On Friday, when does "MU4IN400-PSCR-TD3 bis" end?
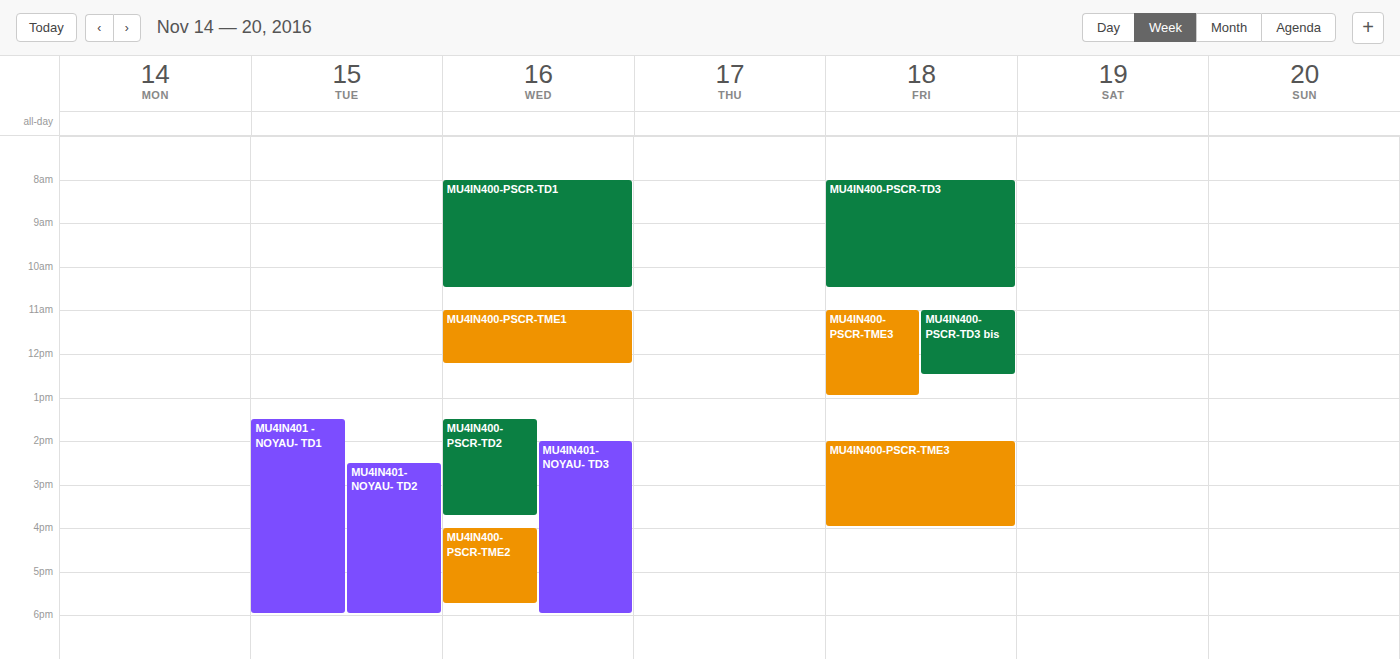
12:30 PM